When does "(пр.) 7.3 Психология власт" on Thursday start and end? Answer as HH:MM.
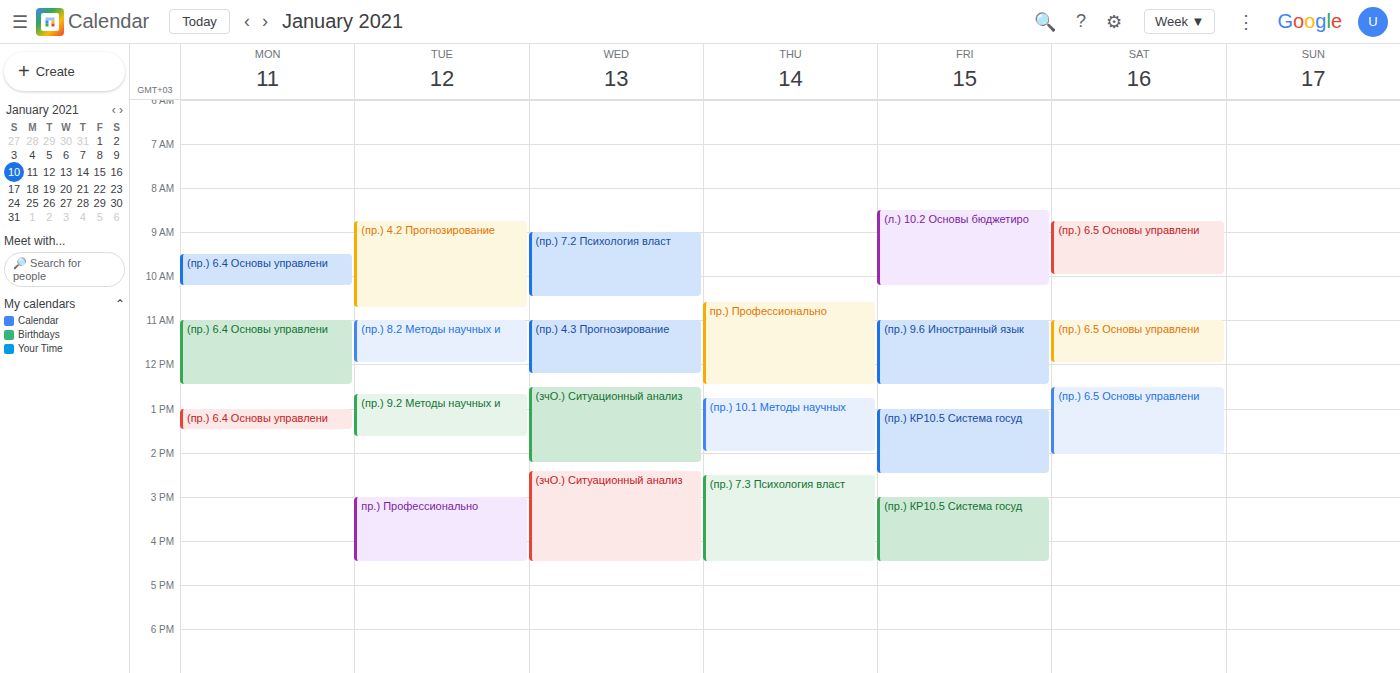
14:30 to 16:30